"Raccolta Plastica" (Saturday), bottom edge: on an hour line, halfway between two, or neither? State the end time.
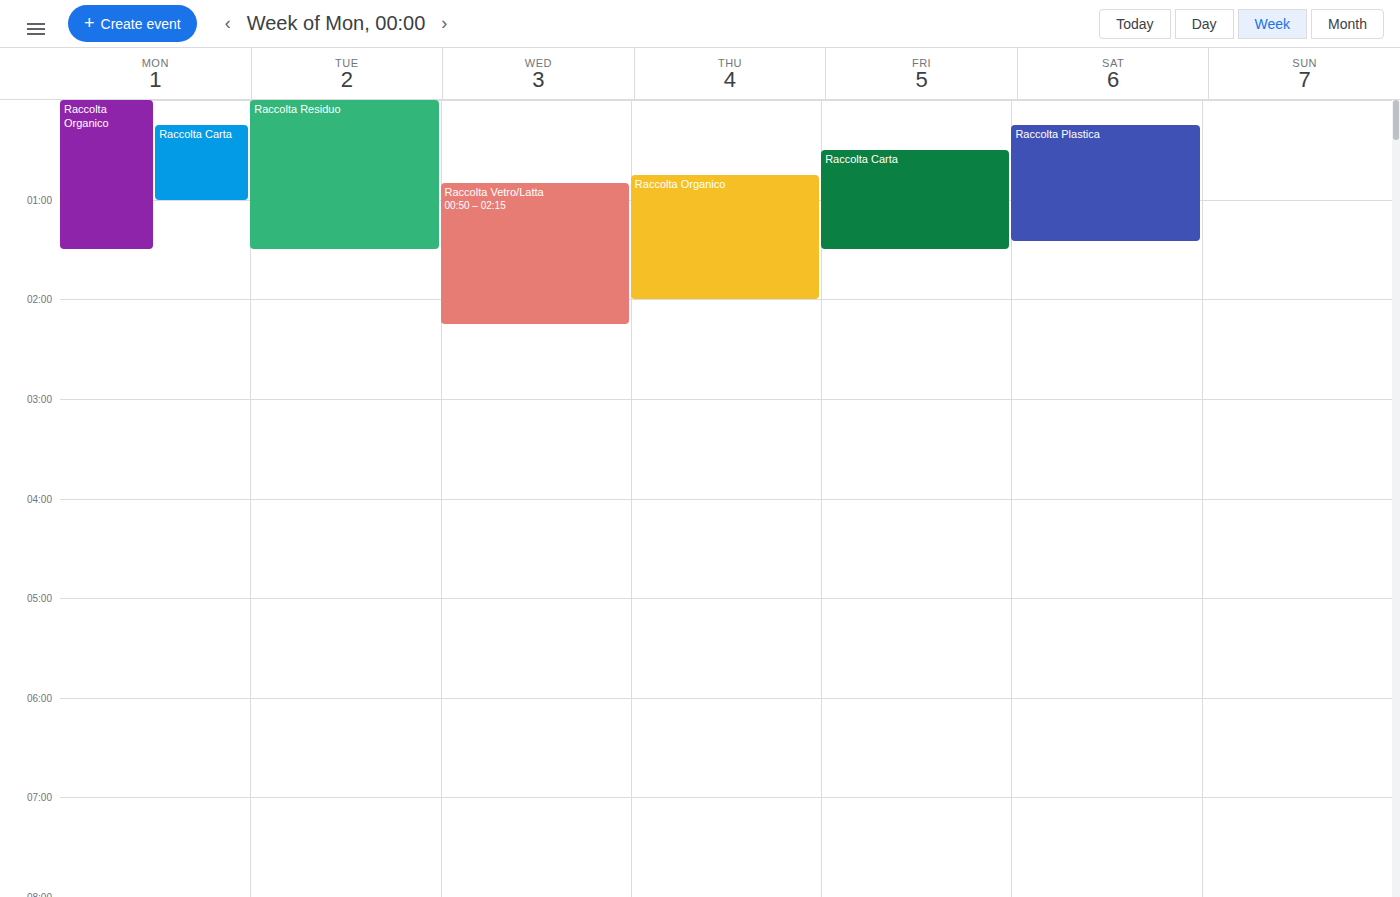
1:25 AM -- neither: 25 minutes below the 1 AM line and 35 minutes above the 2 AM line.